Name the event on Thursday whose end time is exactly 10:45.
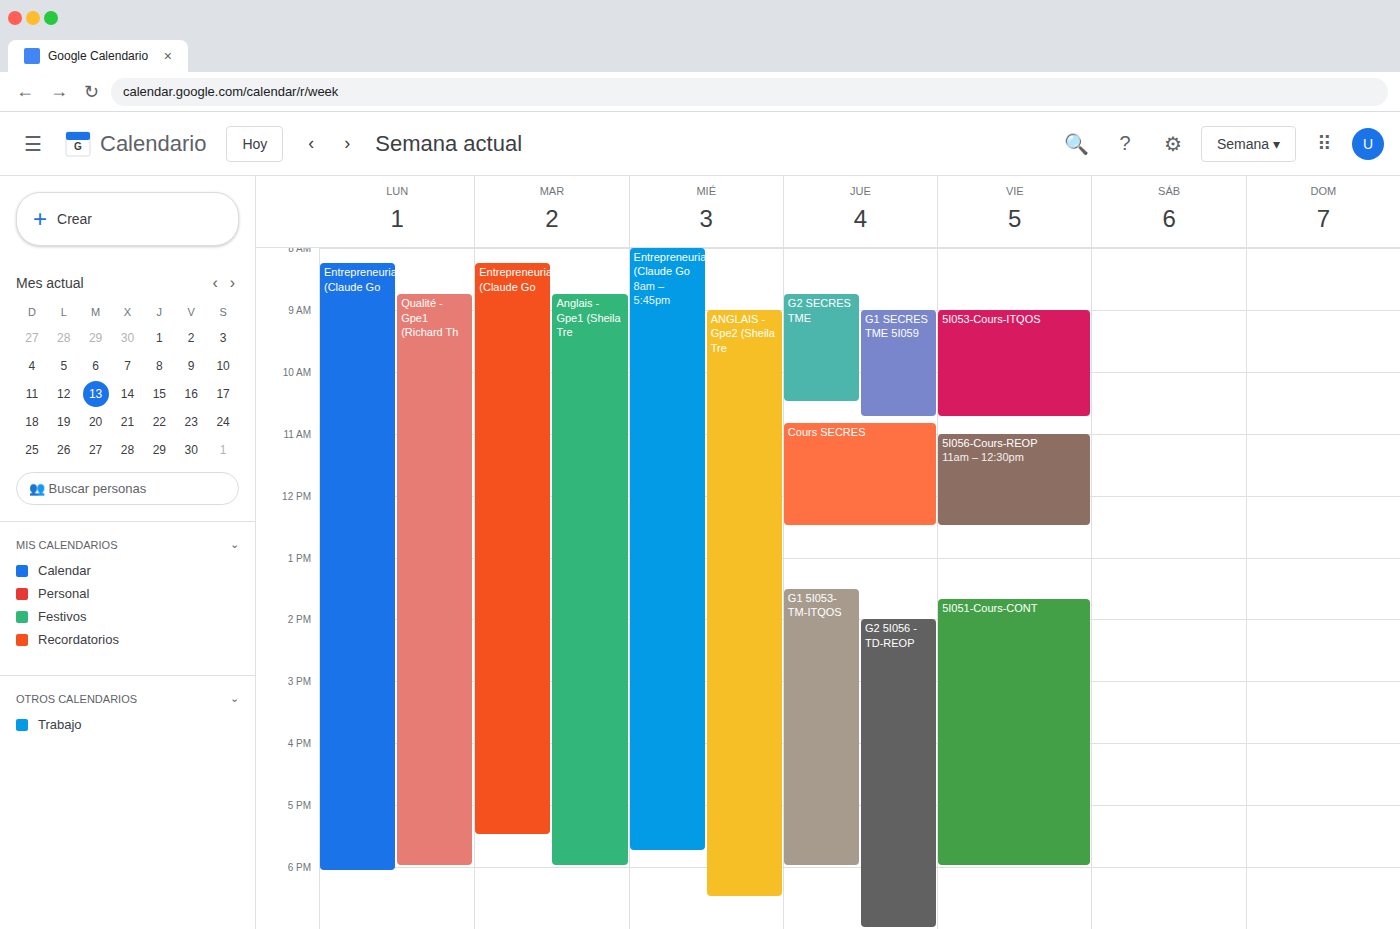
"G1 SECRES TME 5I059"